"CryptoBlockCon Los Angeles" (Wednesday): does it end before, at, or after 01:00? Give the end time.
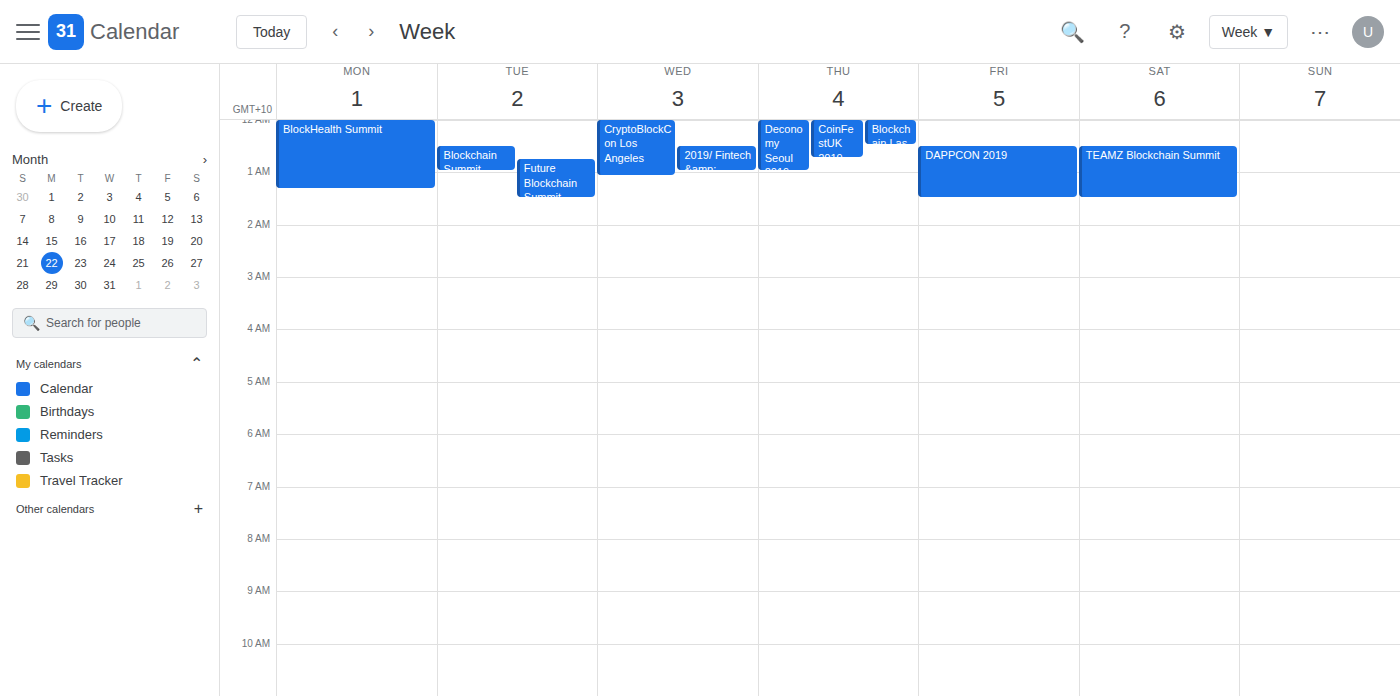
01:05 -- after 01:00, 5 minutes below the 01:00 line.